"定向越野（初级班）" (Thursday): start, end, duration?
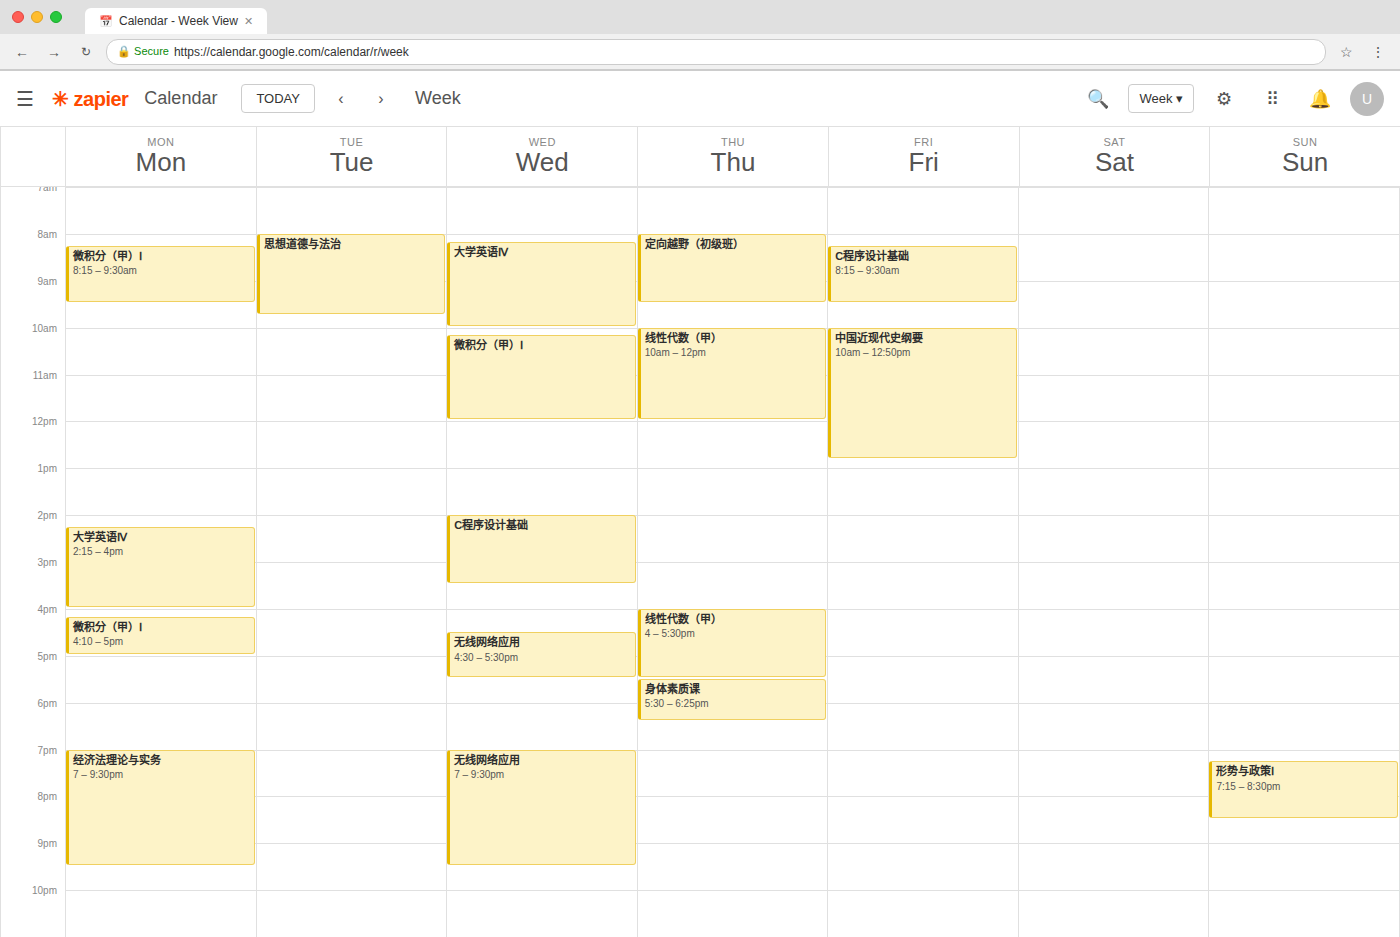
8:00 AM to 9:30 AM, 1 hour 30 minutes